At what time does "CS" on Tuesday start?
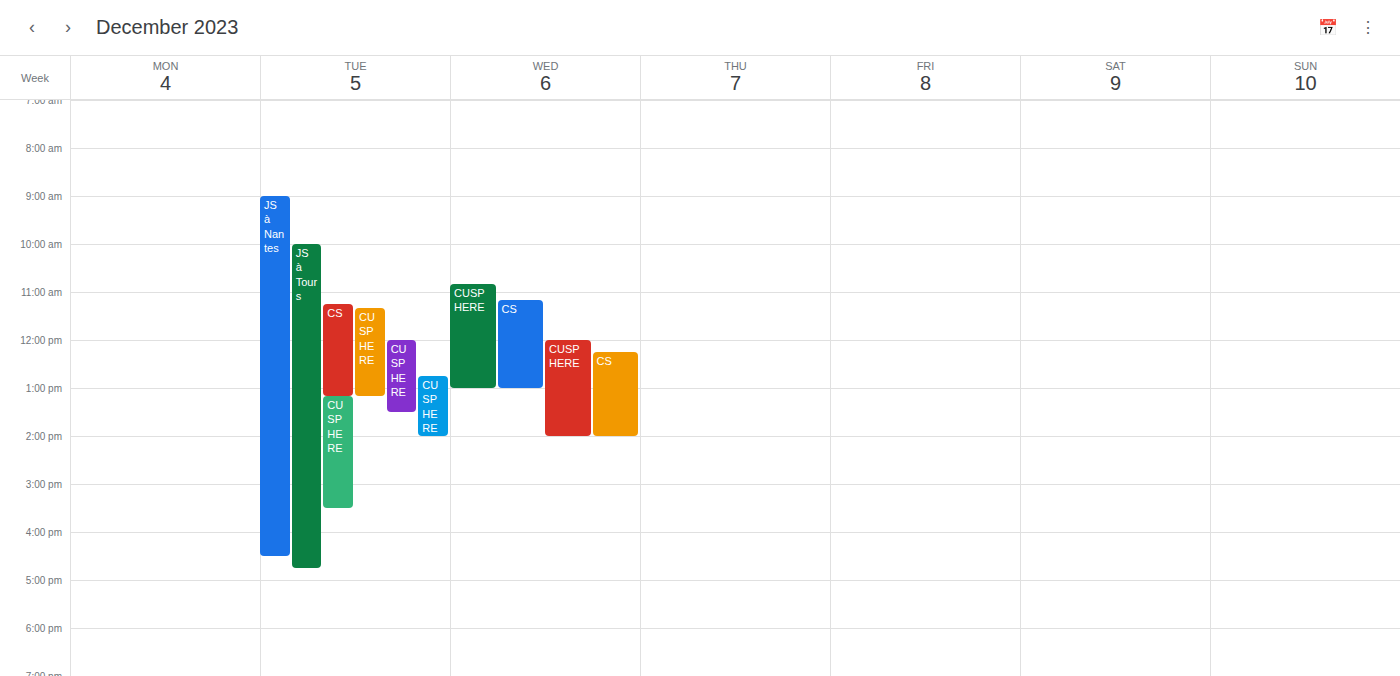
11:15 AM